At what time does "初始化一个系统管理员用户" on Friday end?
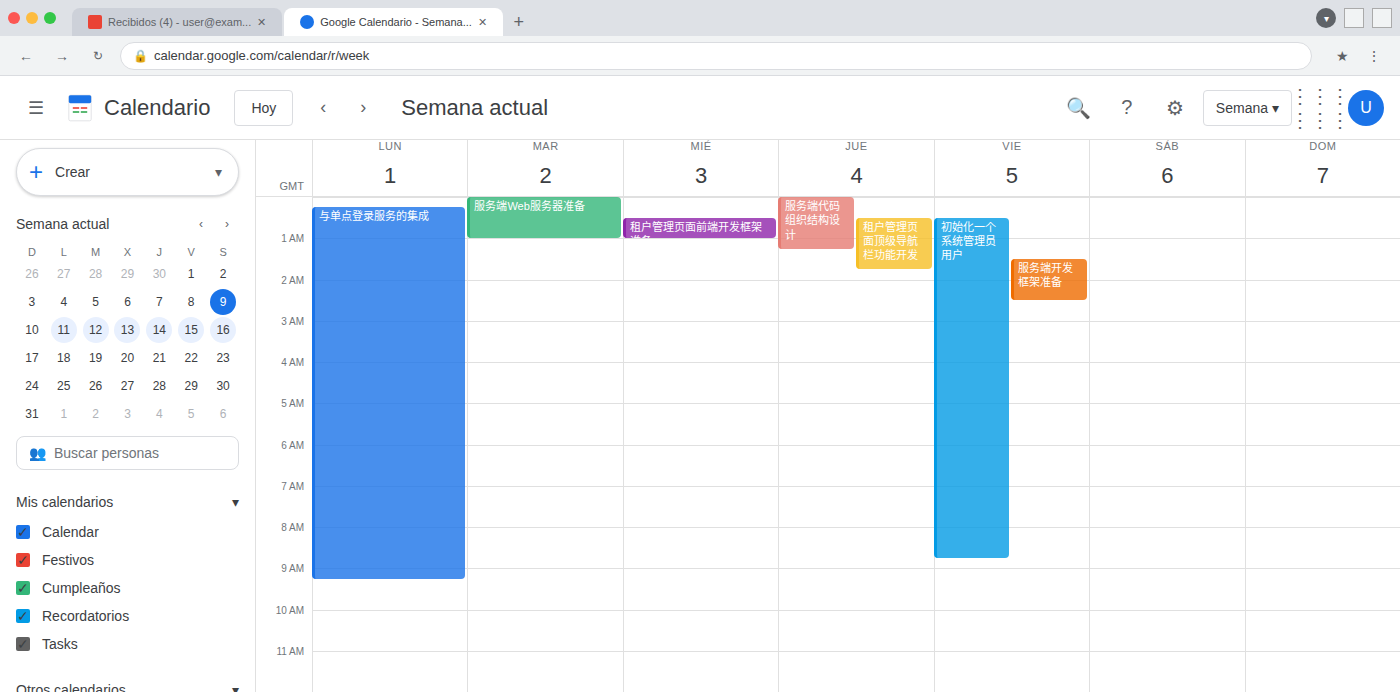
8:45 AM